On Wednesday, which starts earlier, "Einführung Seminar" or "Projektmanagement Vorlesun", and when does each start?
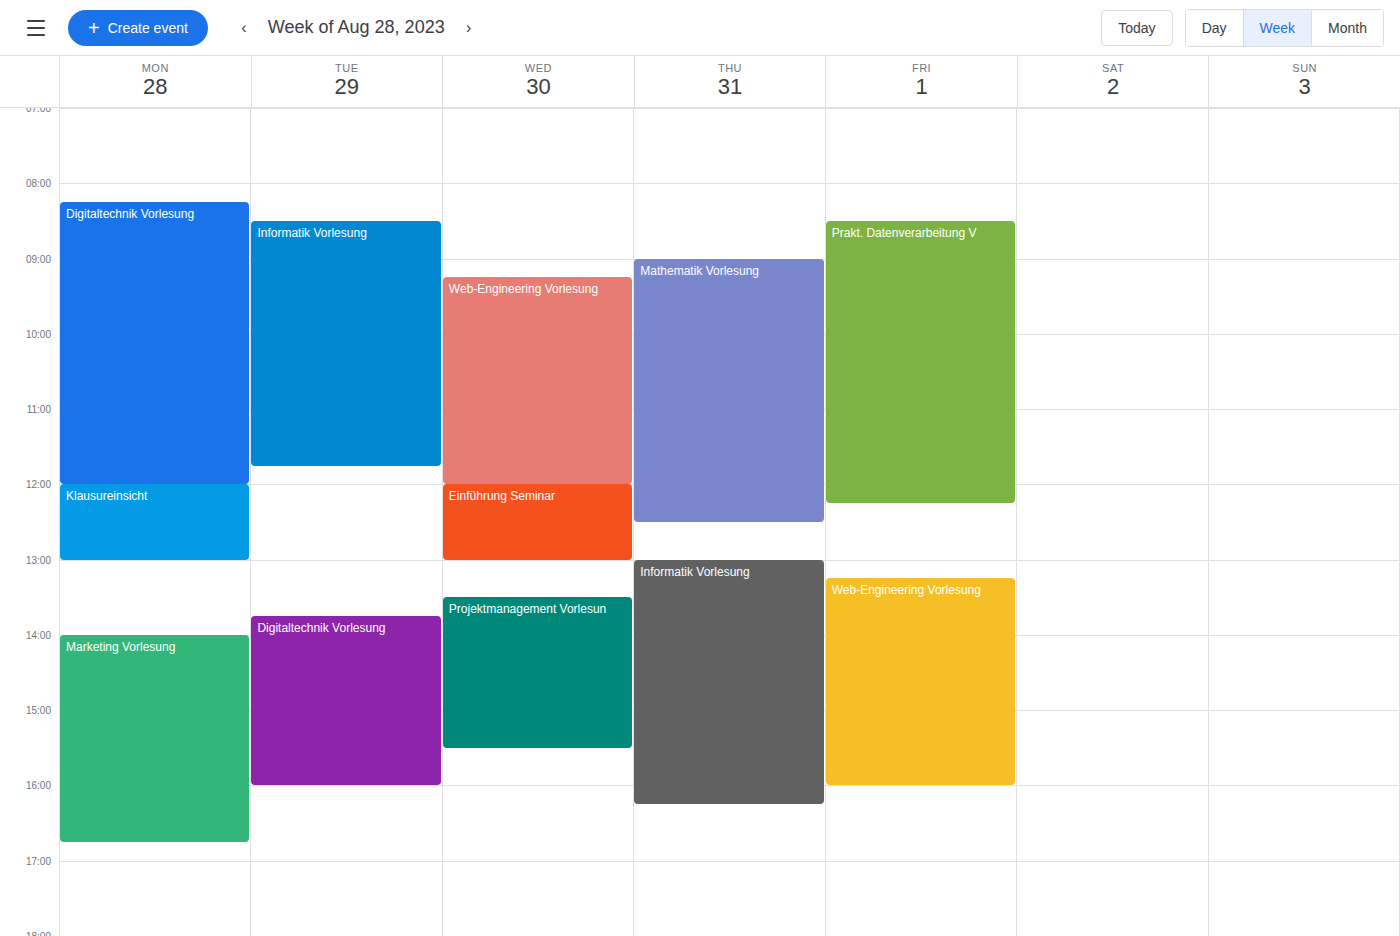
"Einführung Seminar" 12:00; "Projektmanagement Vorlesun" 13:30.